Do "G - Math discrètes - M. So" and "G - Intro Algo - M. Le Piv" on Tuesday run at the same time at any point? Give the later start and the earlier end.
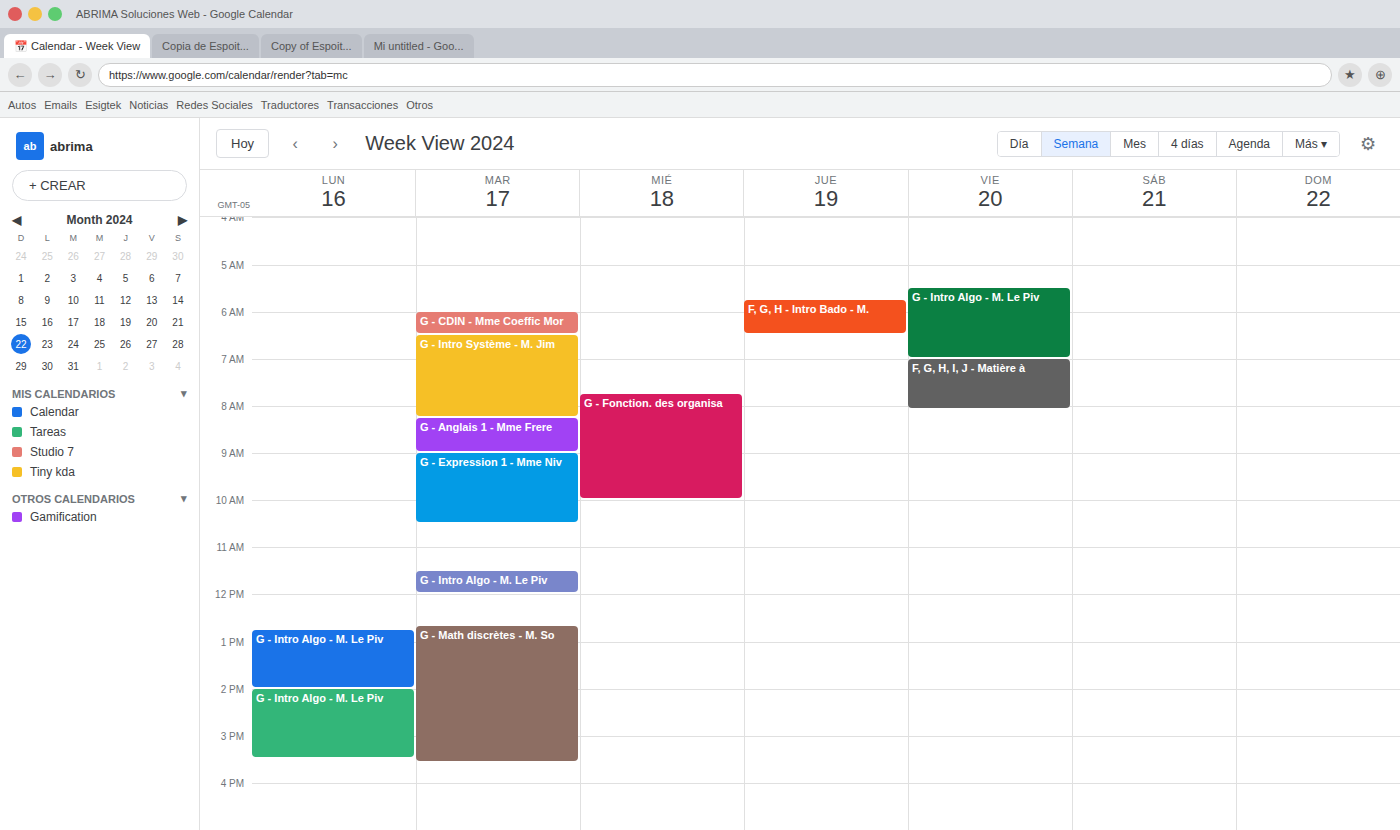
"G - Intro Algo - M. Le Piv" ends at 12:00 PM and "G - Math discrètes - M. So" starts at 12:40 PM -- no overlap.